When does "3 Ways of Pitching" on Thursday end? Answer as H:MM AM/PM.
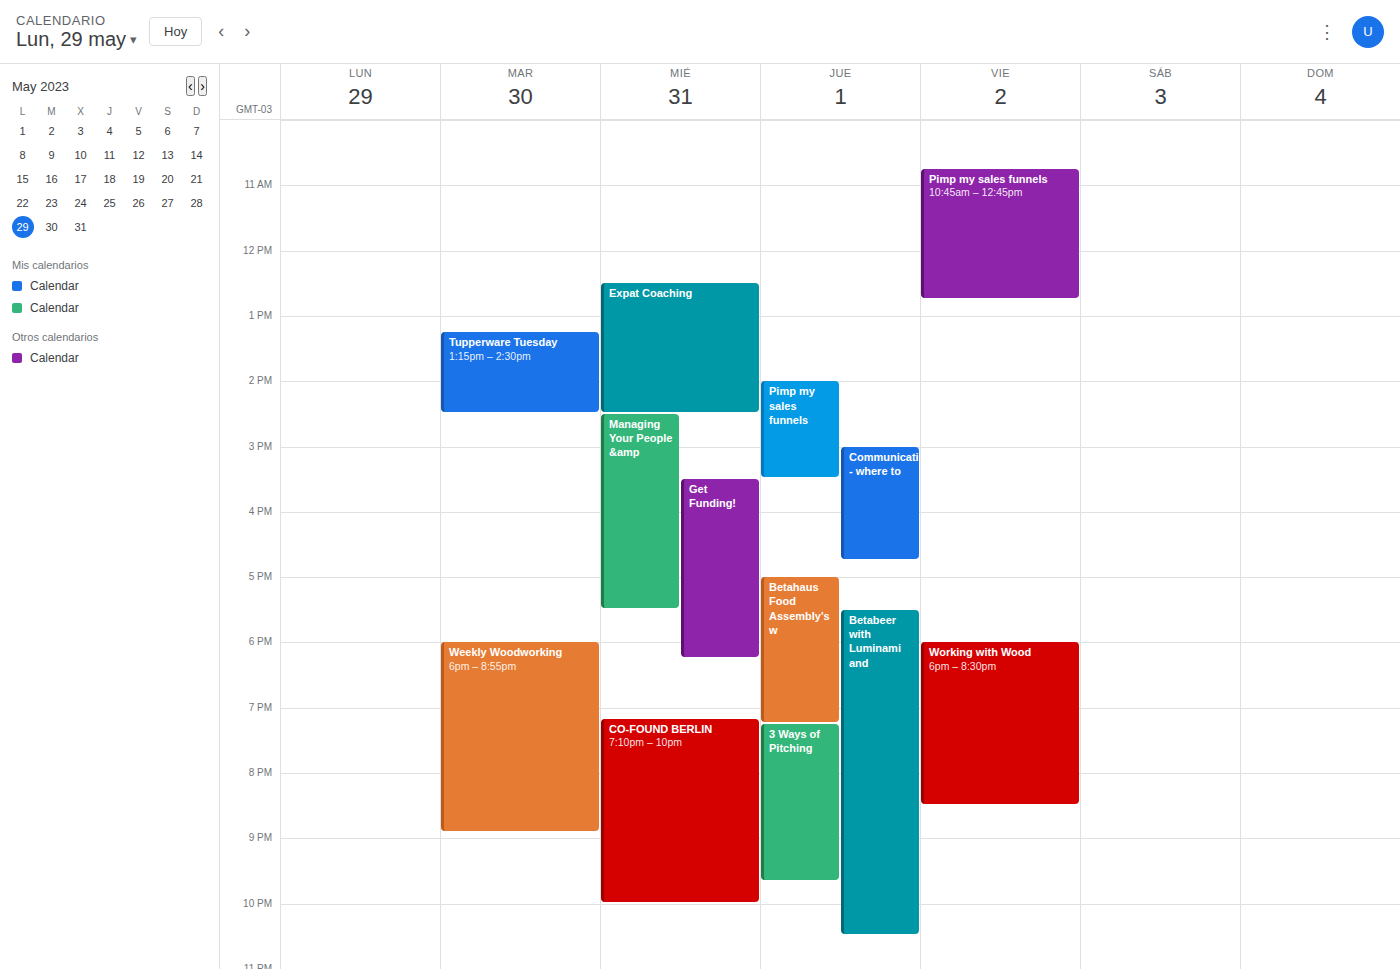
9:40 PM